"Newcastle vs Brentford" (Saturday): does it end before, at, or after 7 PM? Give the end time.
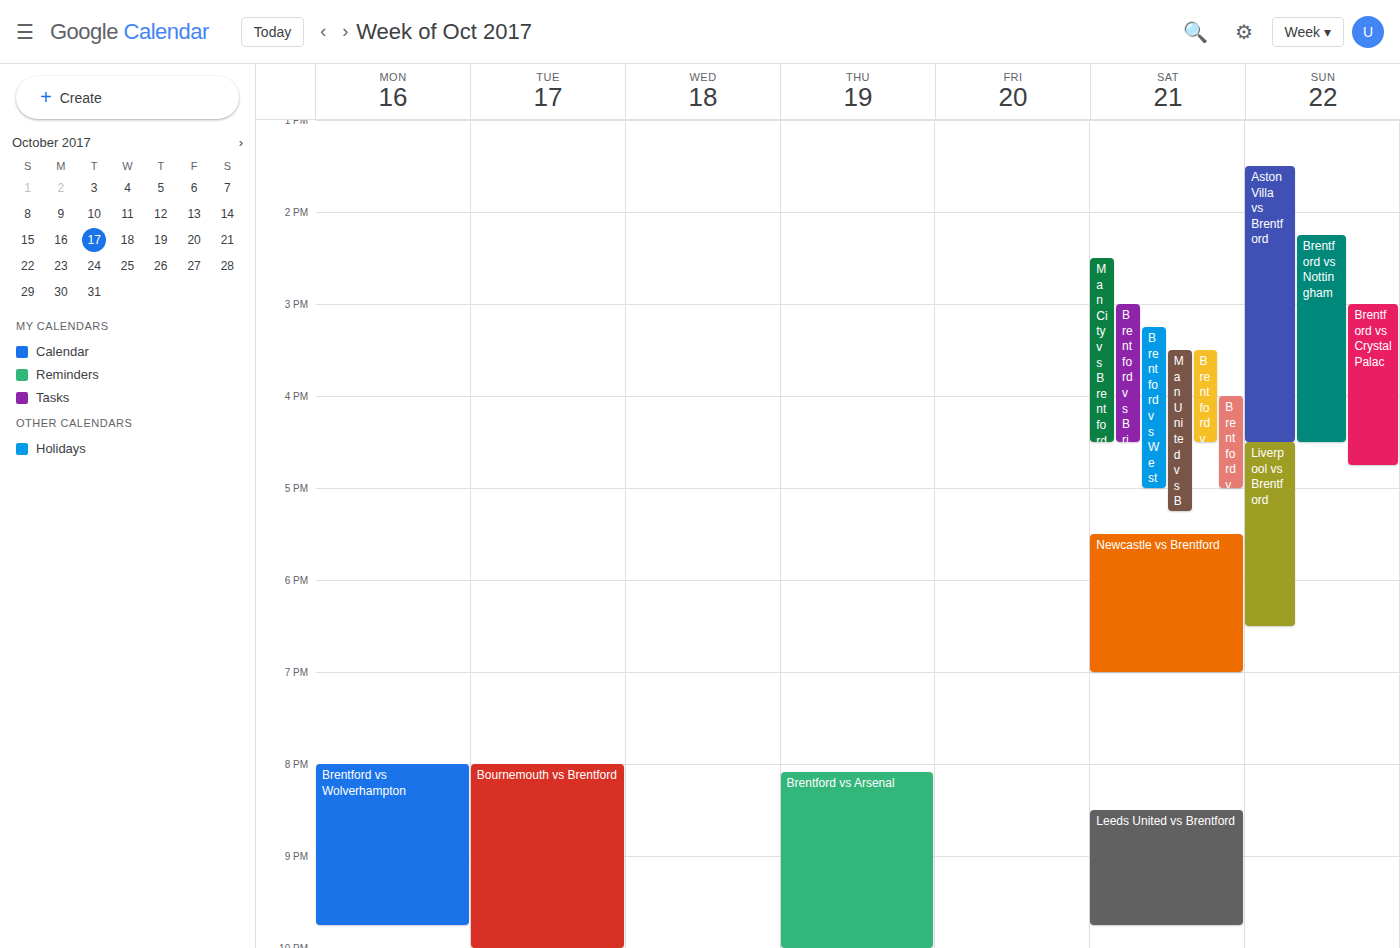
7:00 PM -- exactly at 7 PM, on the 7 PM line.